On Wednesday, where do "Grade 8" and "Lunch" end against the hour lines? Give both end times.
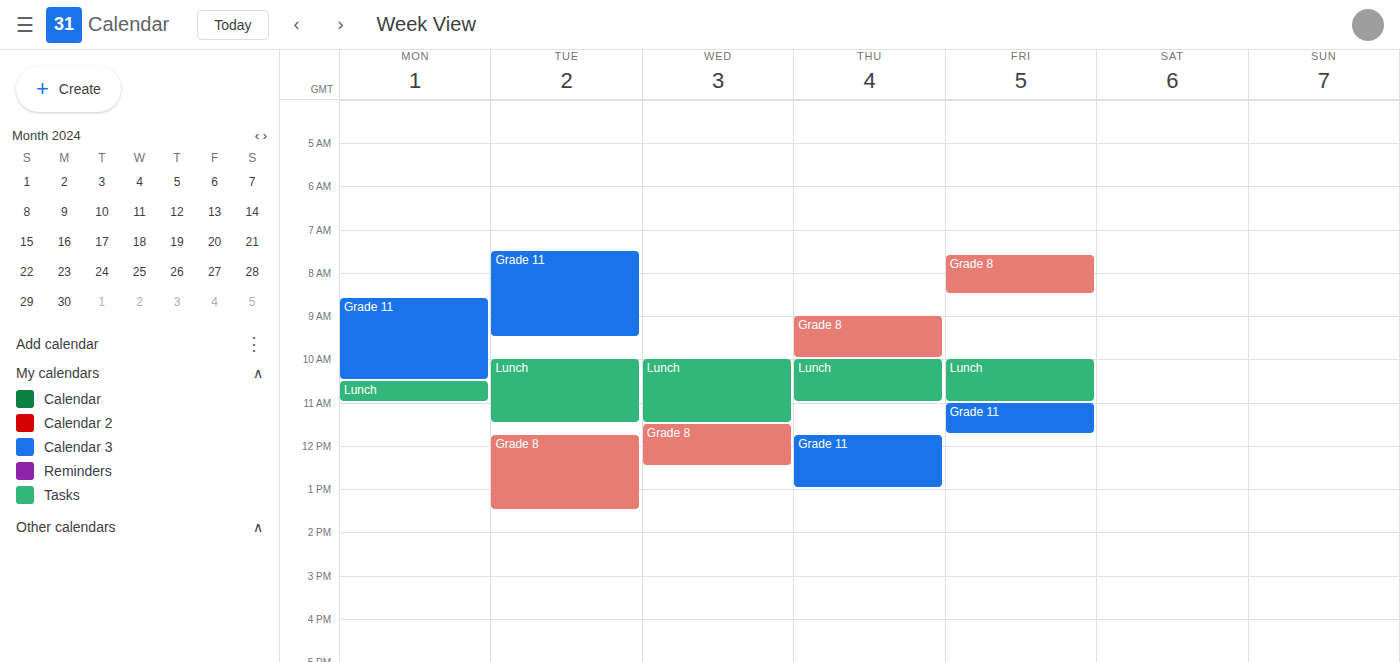
"Grade 8": 12:30 PM, halfway between the 12 PM and 1 PM lines. "Lunch": 11:30 AM, halfway between the 11 AM and 12 PM lines.